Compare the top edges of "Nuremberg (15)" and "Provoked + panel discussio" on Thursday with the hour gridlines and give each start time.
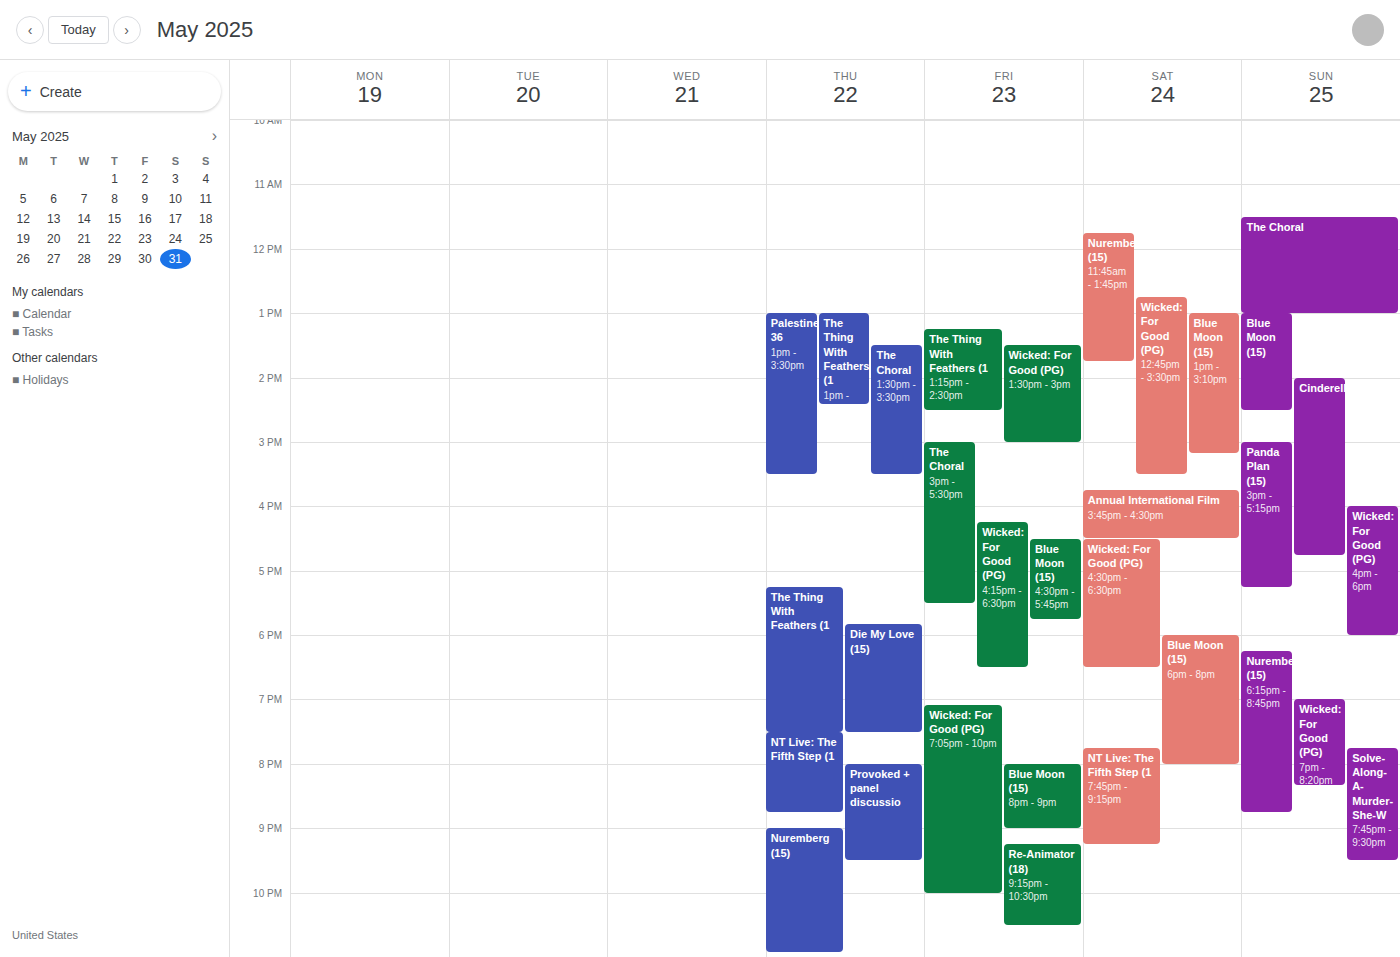
"Nuremberg (15)": 9:00 PM, exactly on the 9 PM line. "Provoked + panel discussio": 8:00 PM, exactly on the 8 PM line.